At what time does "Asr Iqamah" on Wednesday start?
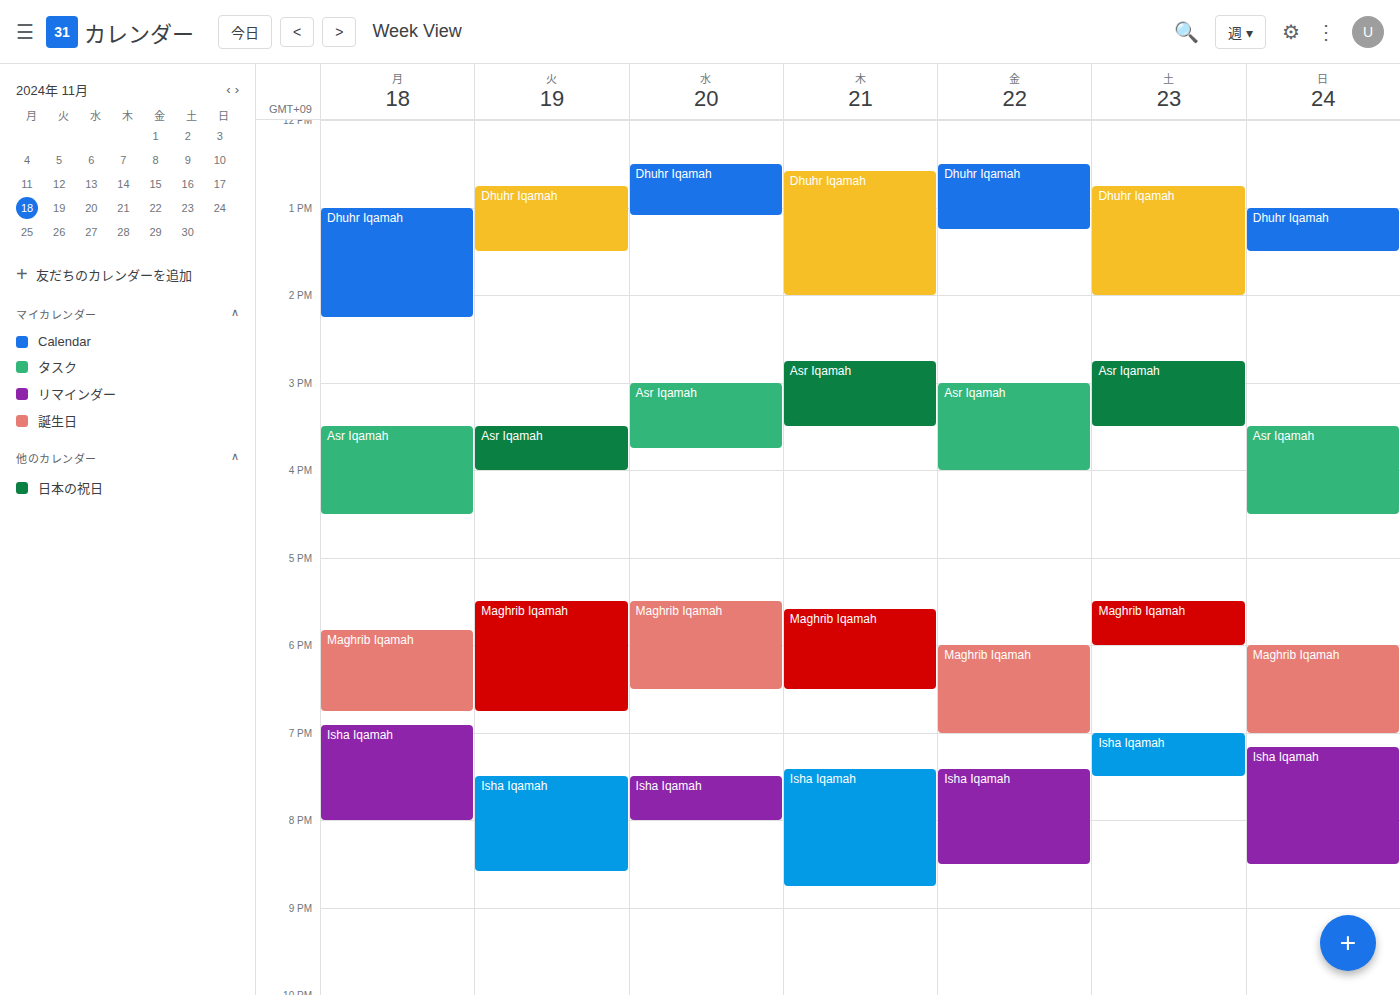
3:00 PM